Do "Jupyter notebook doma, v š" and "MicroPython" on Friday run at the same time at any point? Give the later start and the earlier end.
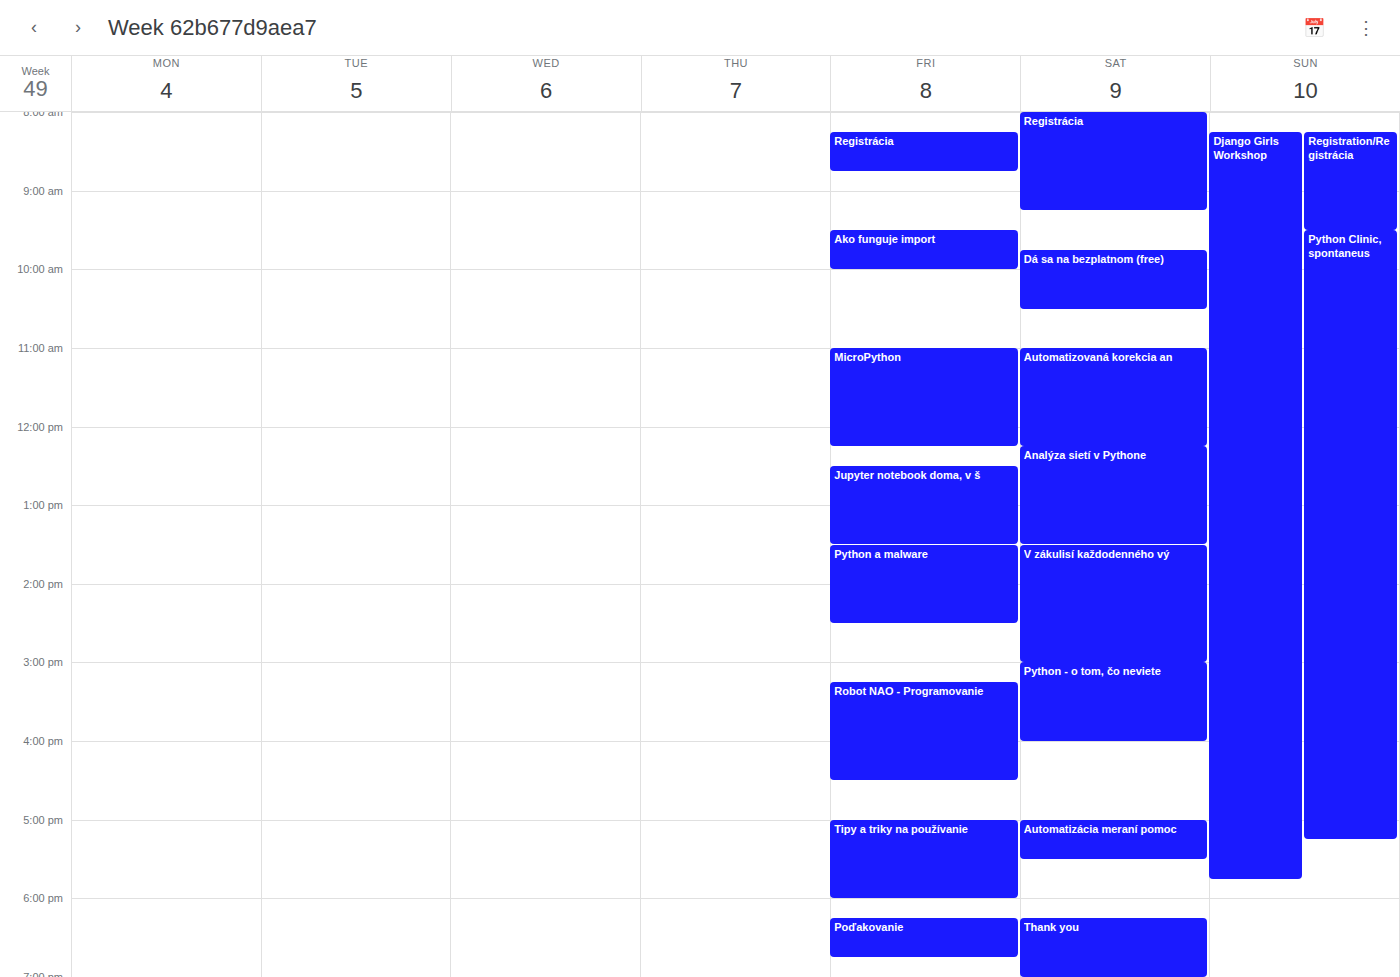
"MicroPython" ends at 12:15 PM and "Jupyter notebook doma, v š" starts at 12:30 PM -- no overlap.